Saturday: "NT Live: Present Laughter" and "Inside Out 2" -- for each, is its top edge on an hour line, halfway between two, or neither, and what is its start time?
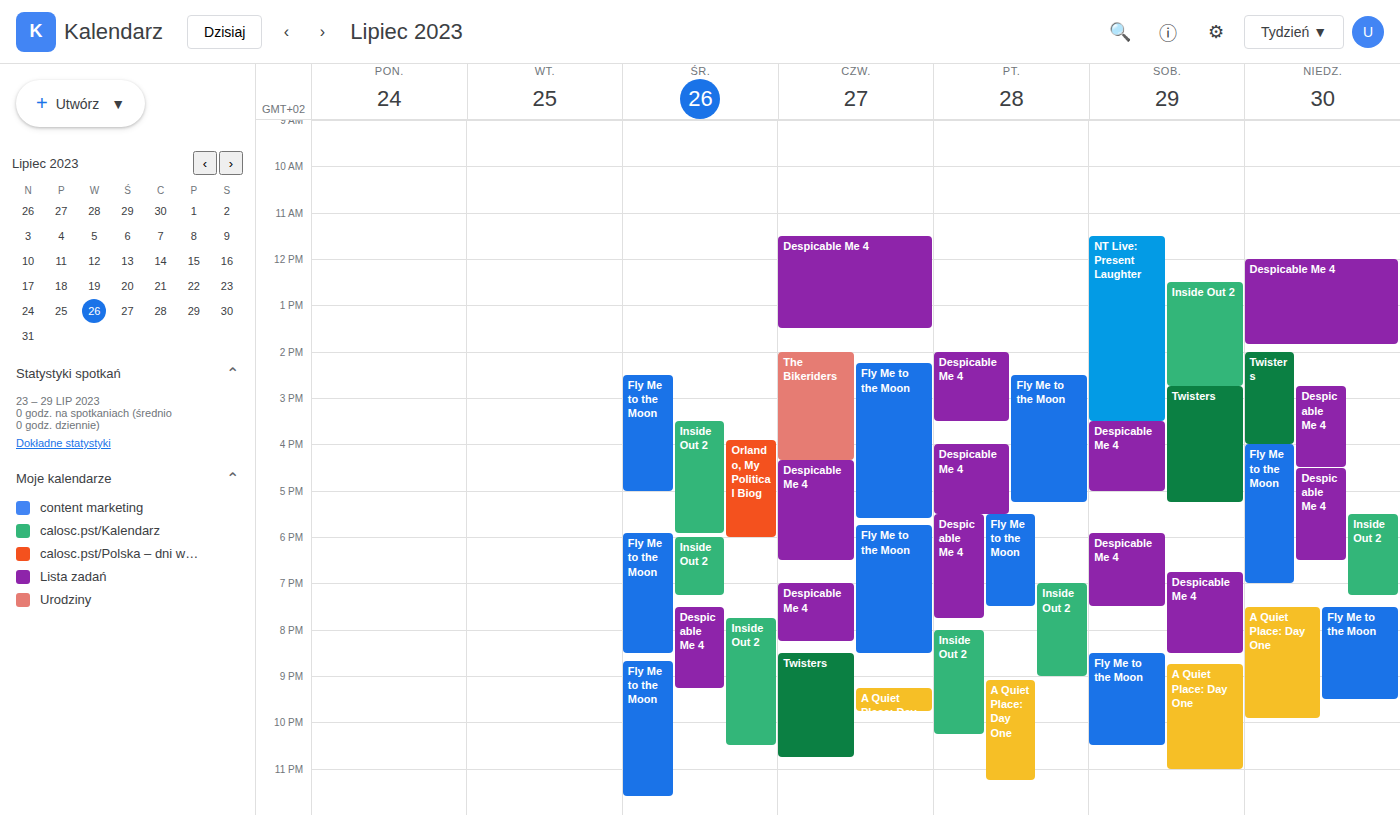
"NT Live: Present Laughter": 11:30 AM, halfway between the 11 AM and 12 PM lines. "Inside Out 2": 12:30 PM, halfway between the 12 PM and 1 PM lines.